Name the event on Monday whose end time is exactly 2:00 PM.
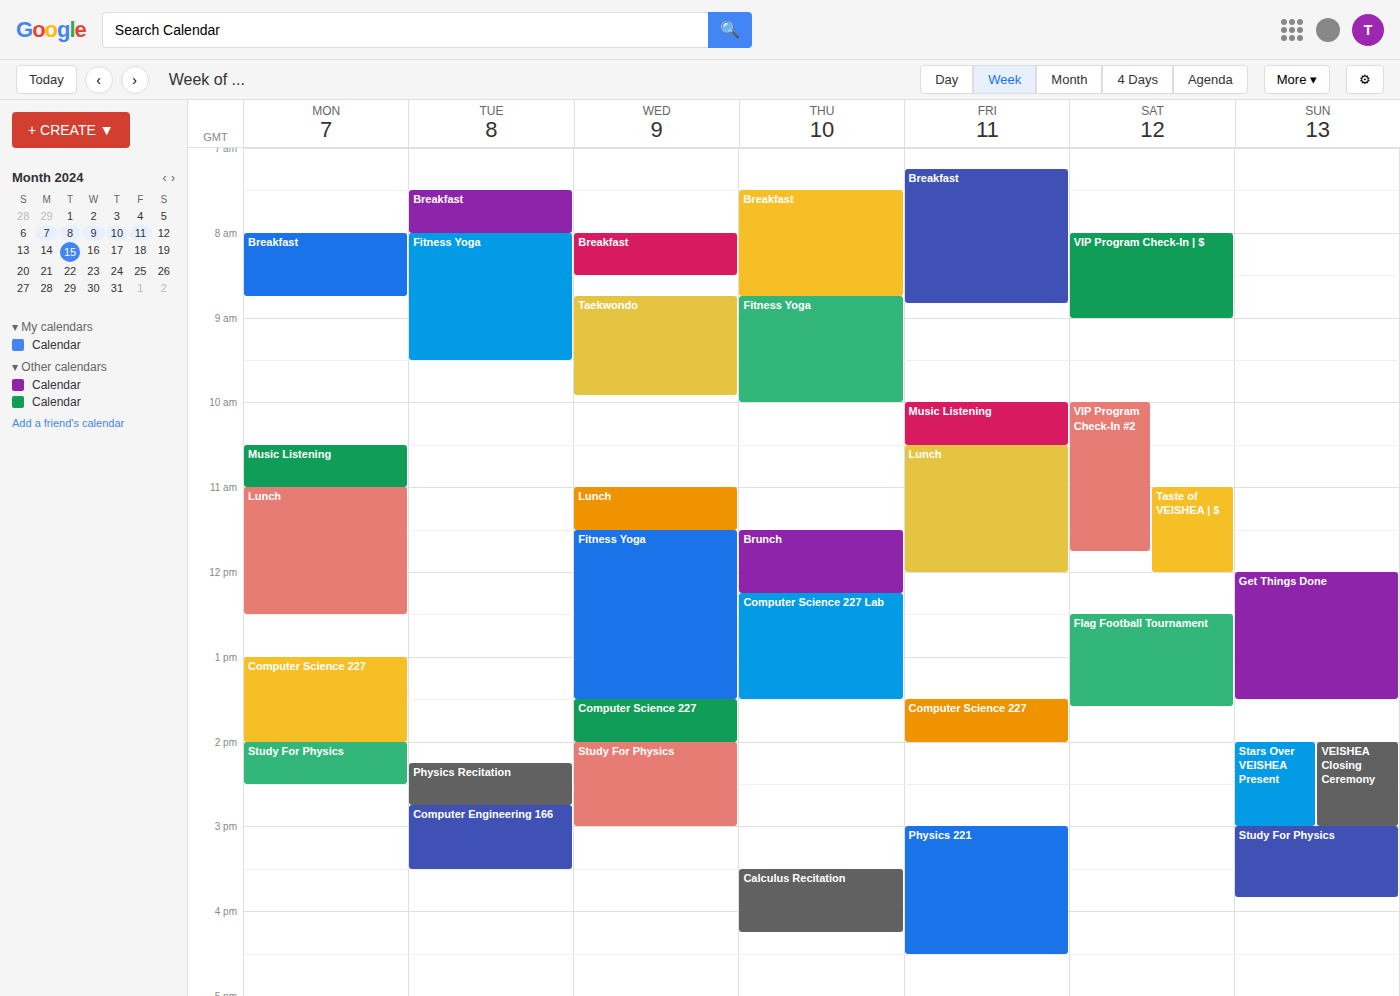
"Computer Science 227"